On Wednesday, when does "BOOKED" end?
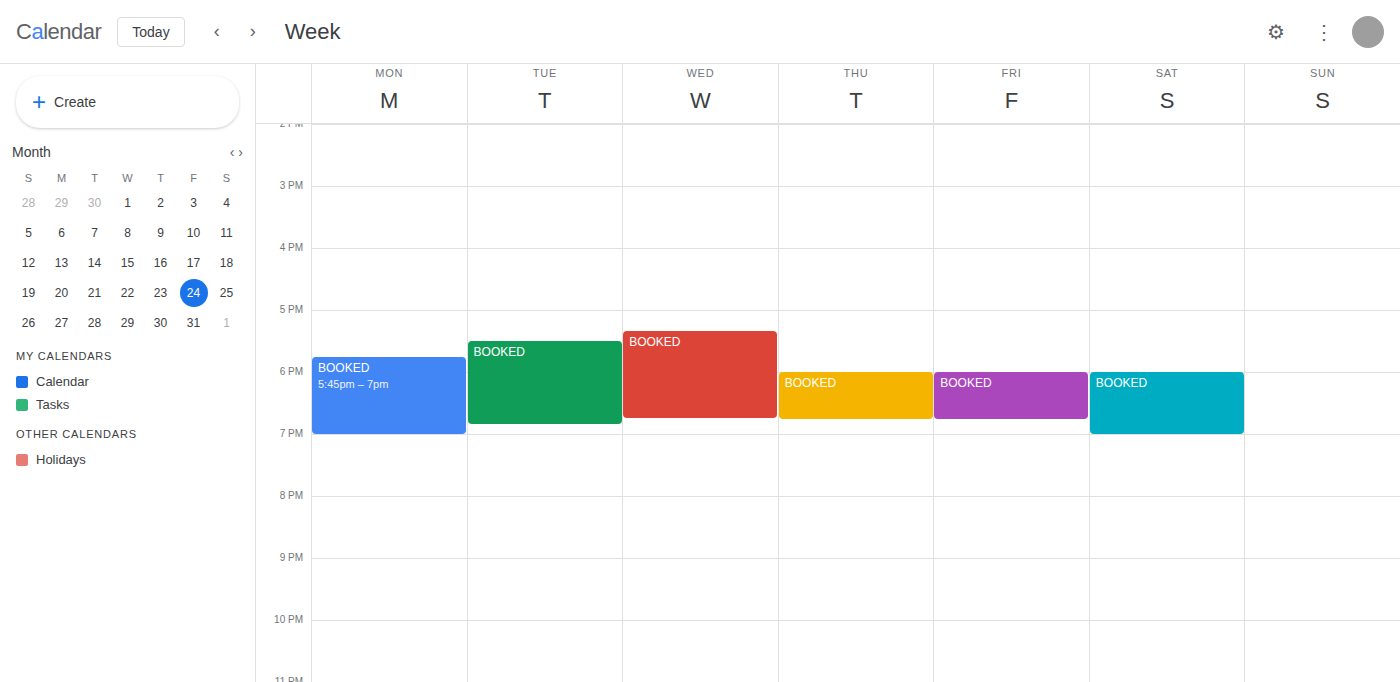
6:45 PM